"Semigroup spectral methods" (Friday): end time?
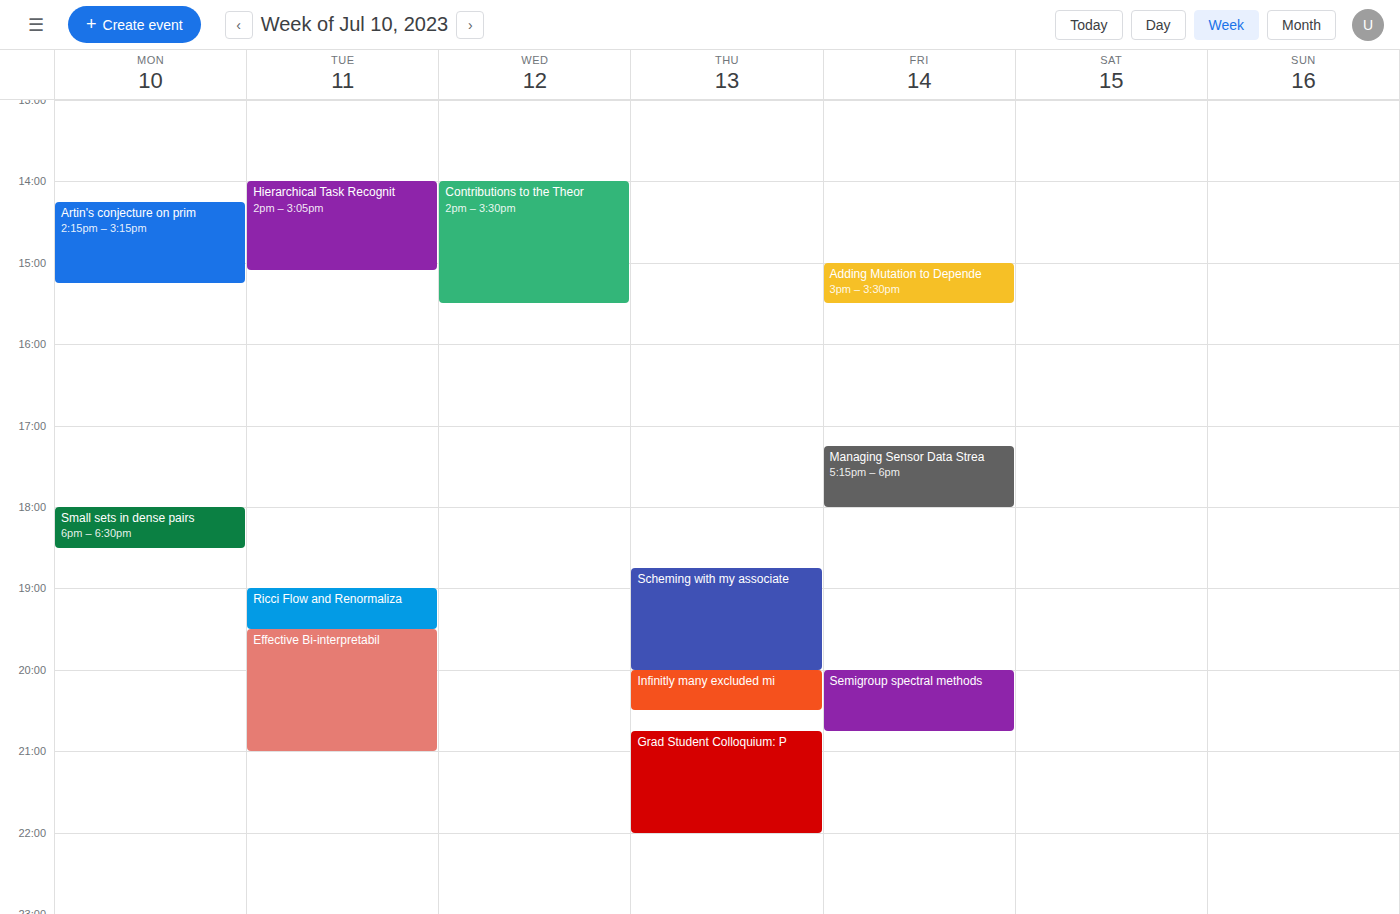
20:45